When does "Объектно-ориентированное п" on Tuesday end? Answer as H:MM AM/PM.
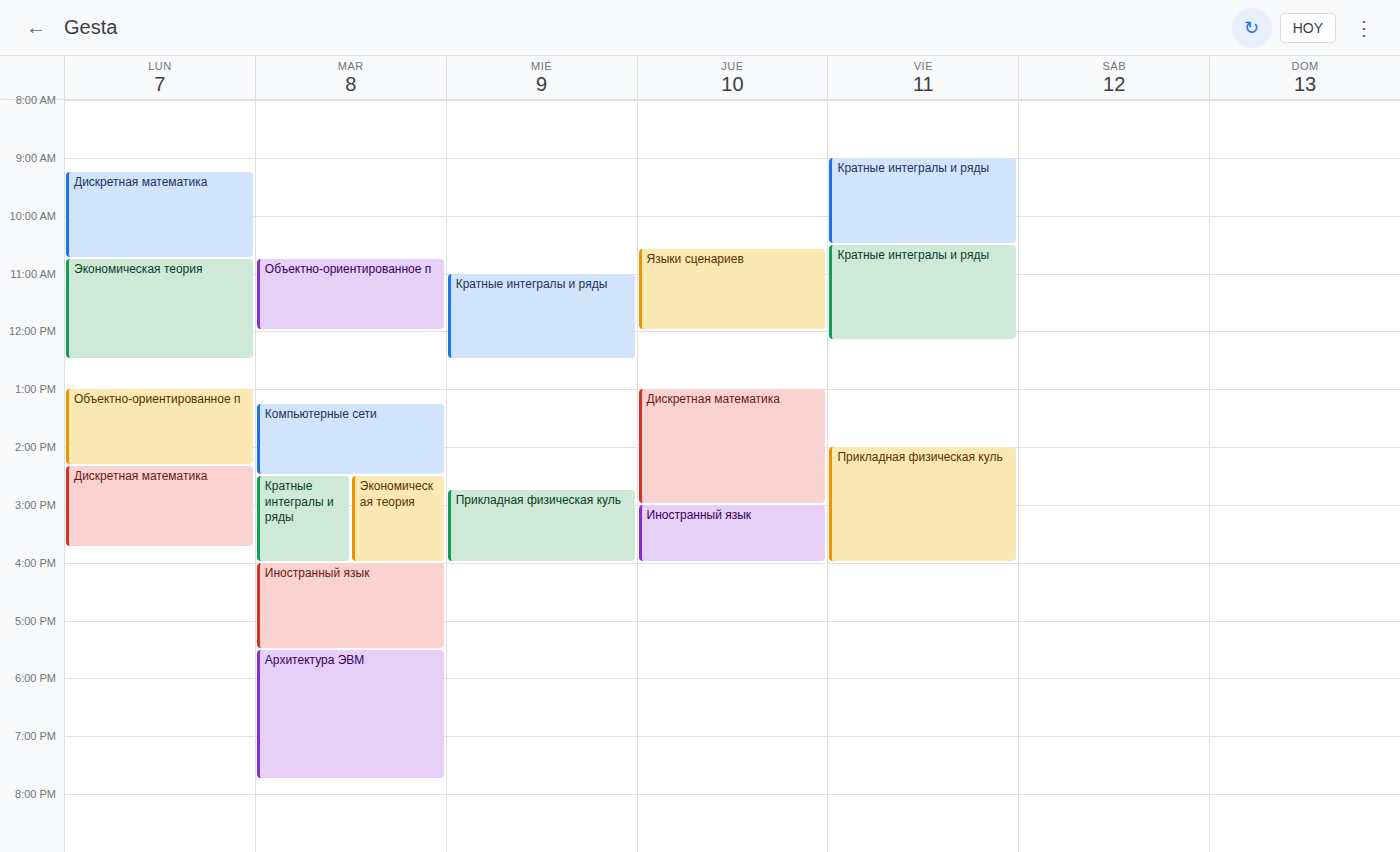
12:00 PM